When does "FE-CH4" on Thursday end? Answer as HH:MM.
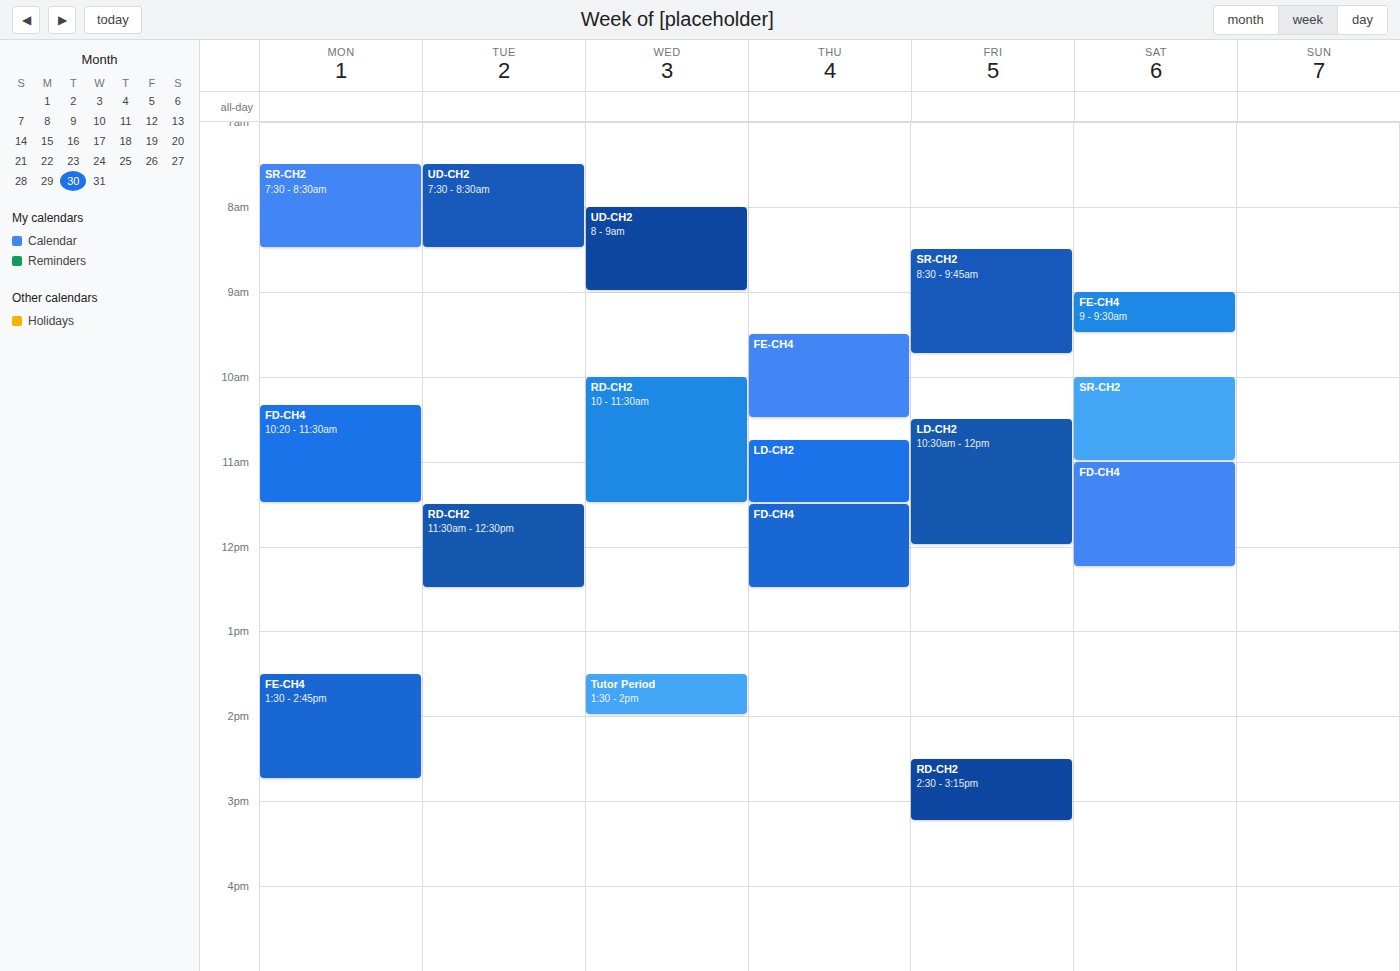
10:30